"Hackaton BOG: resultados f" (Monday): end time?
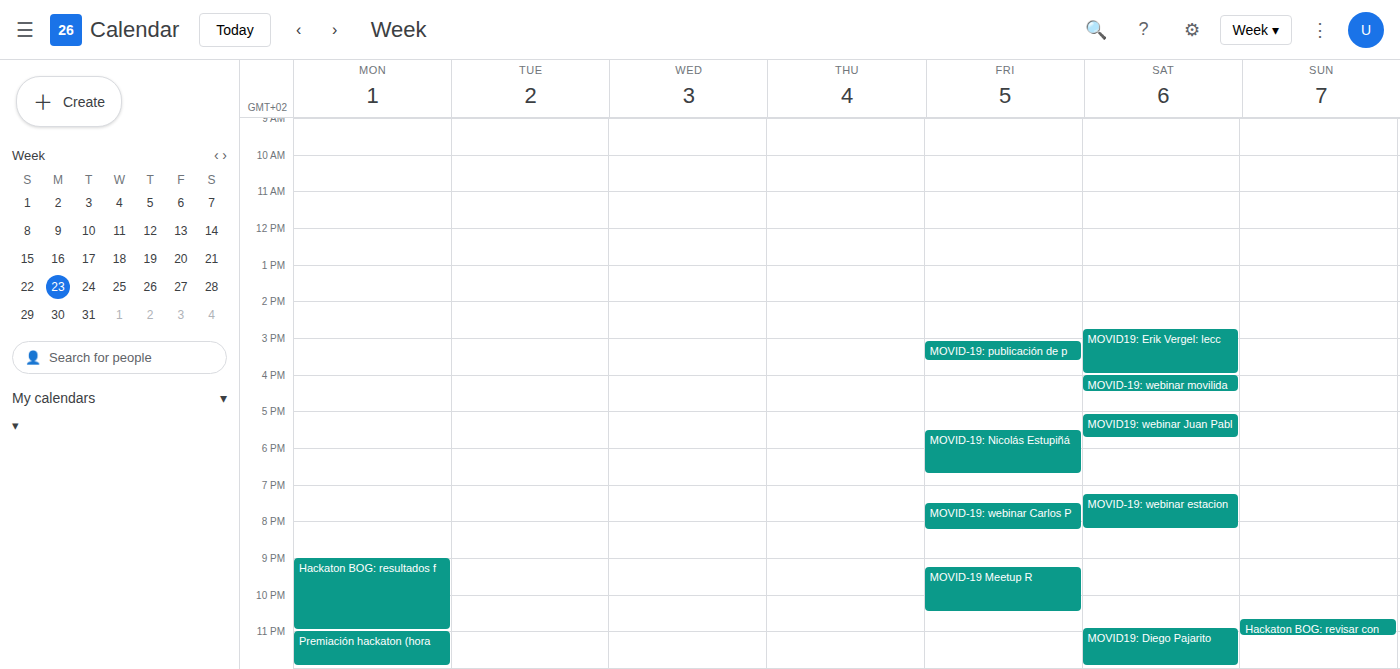
11:00 PM